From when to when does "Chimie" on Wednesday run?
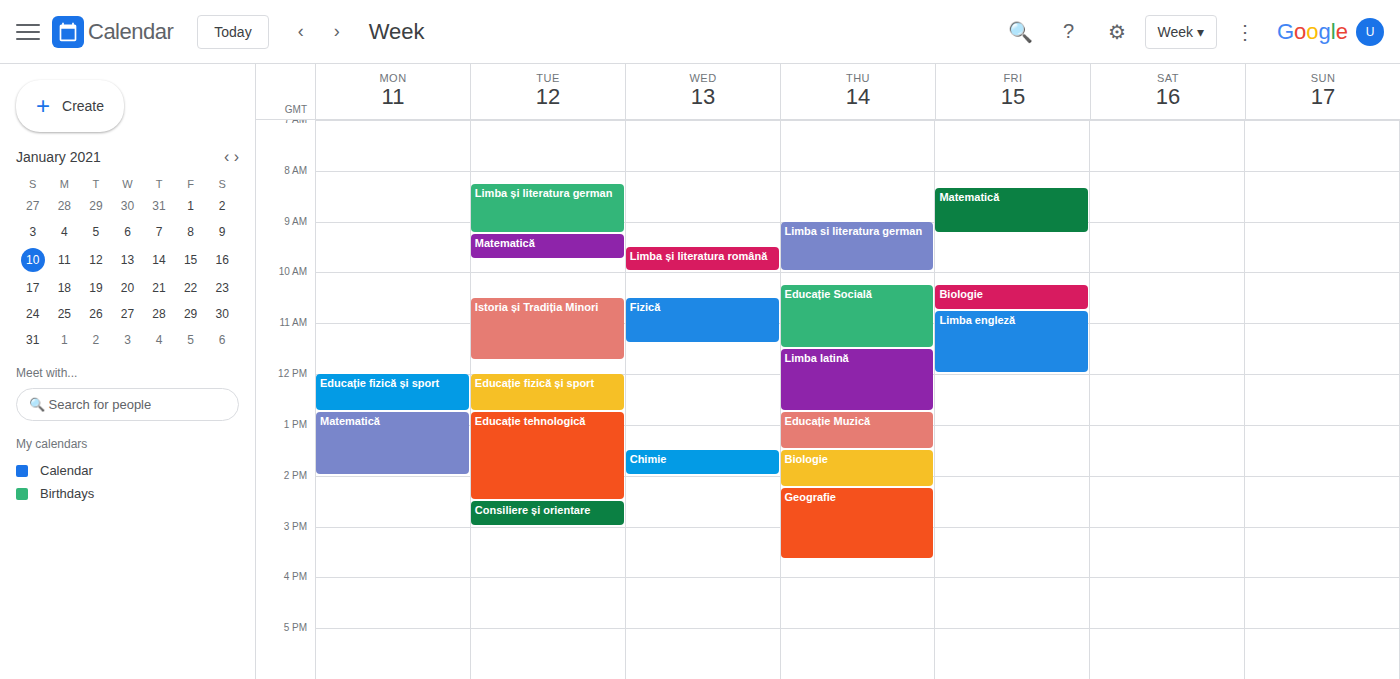
1:30 PM to 2:00 PM